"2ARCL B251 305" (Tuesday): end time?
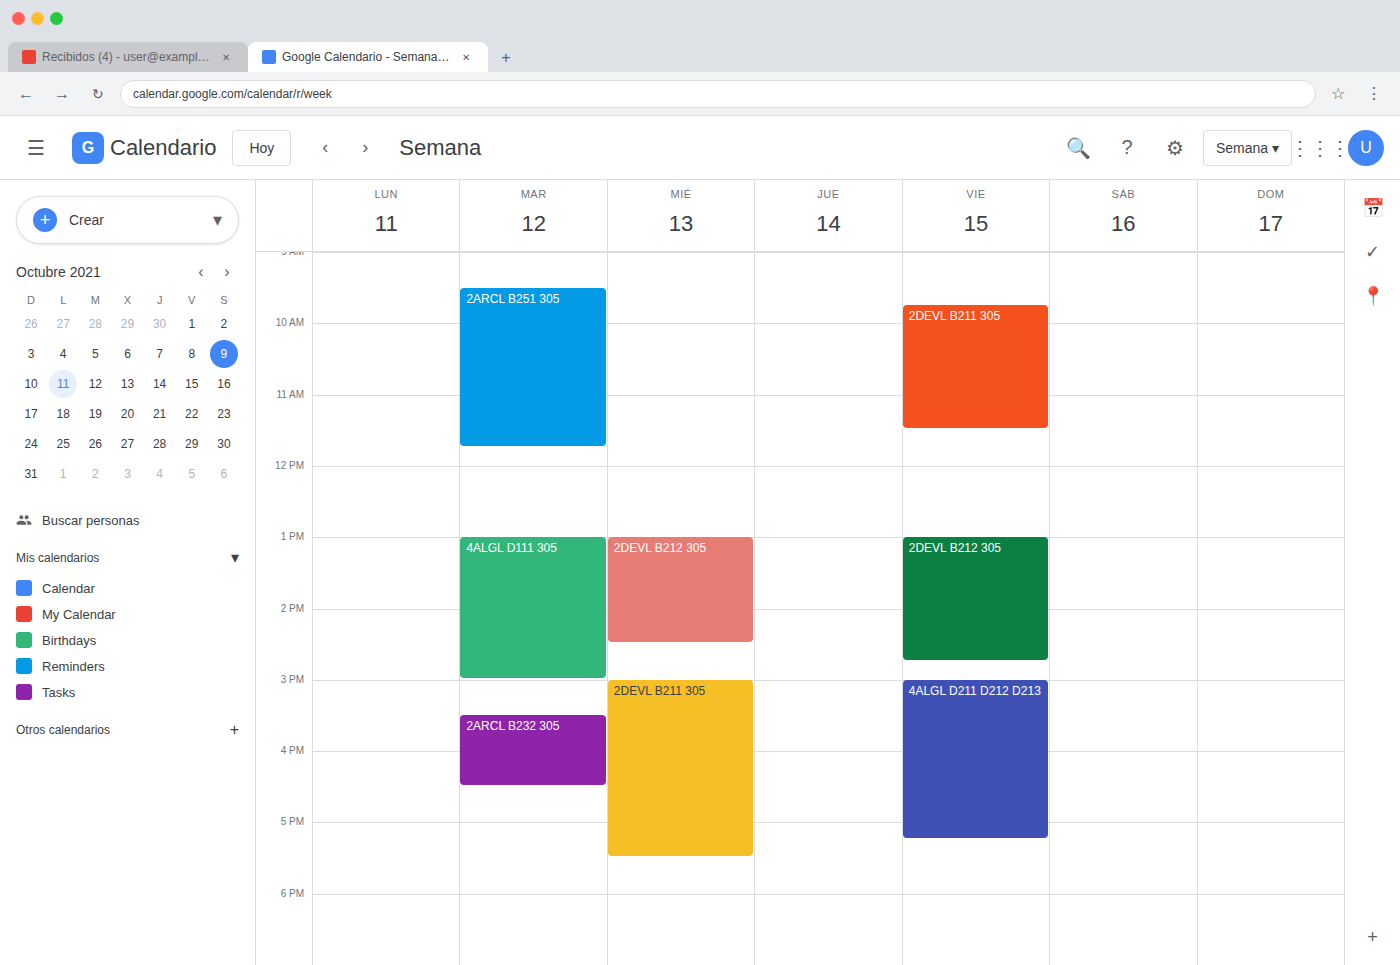
11:45 AM